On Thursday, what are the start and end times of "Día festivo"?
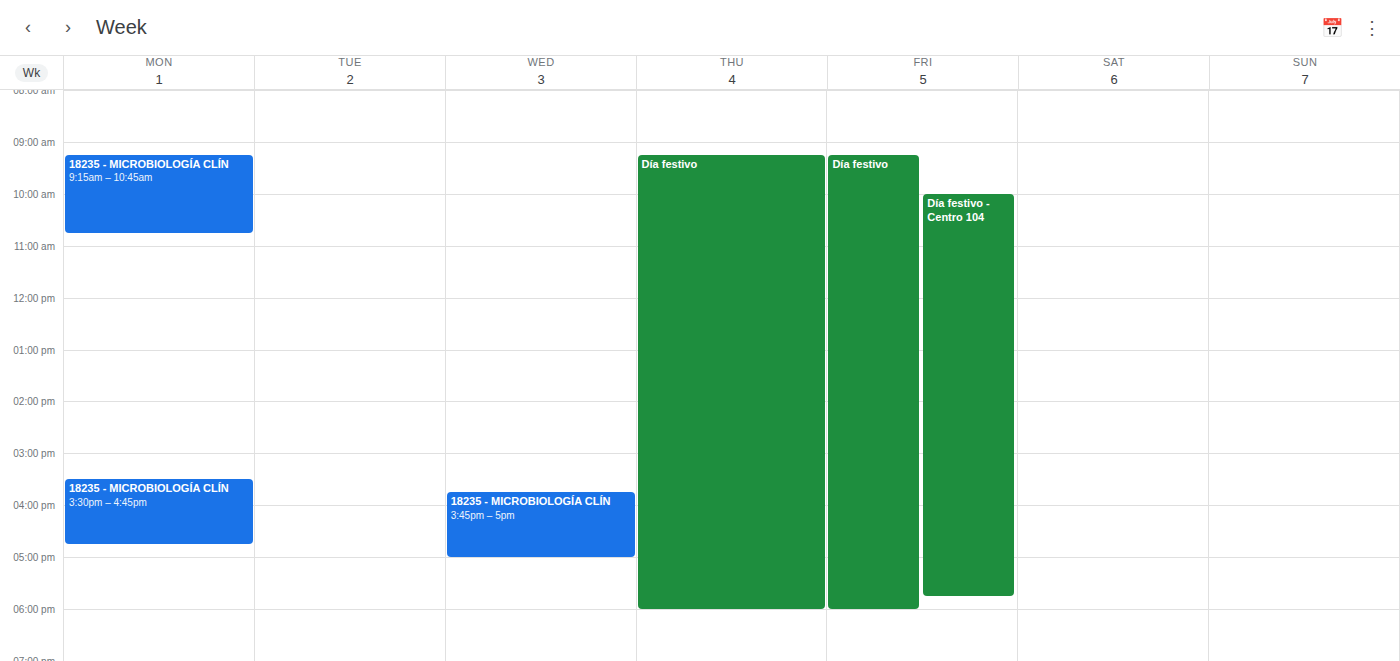
9:15 AM to 6:00 PM